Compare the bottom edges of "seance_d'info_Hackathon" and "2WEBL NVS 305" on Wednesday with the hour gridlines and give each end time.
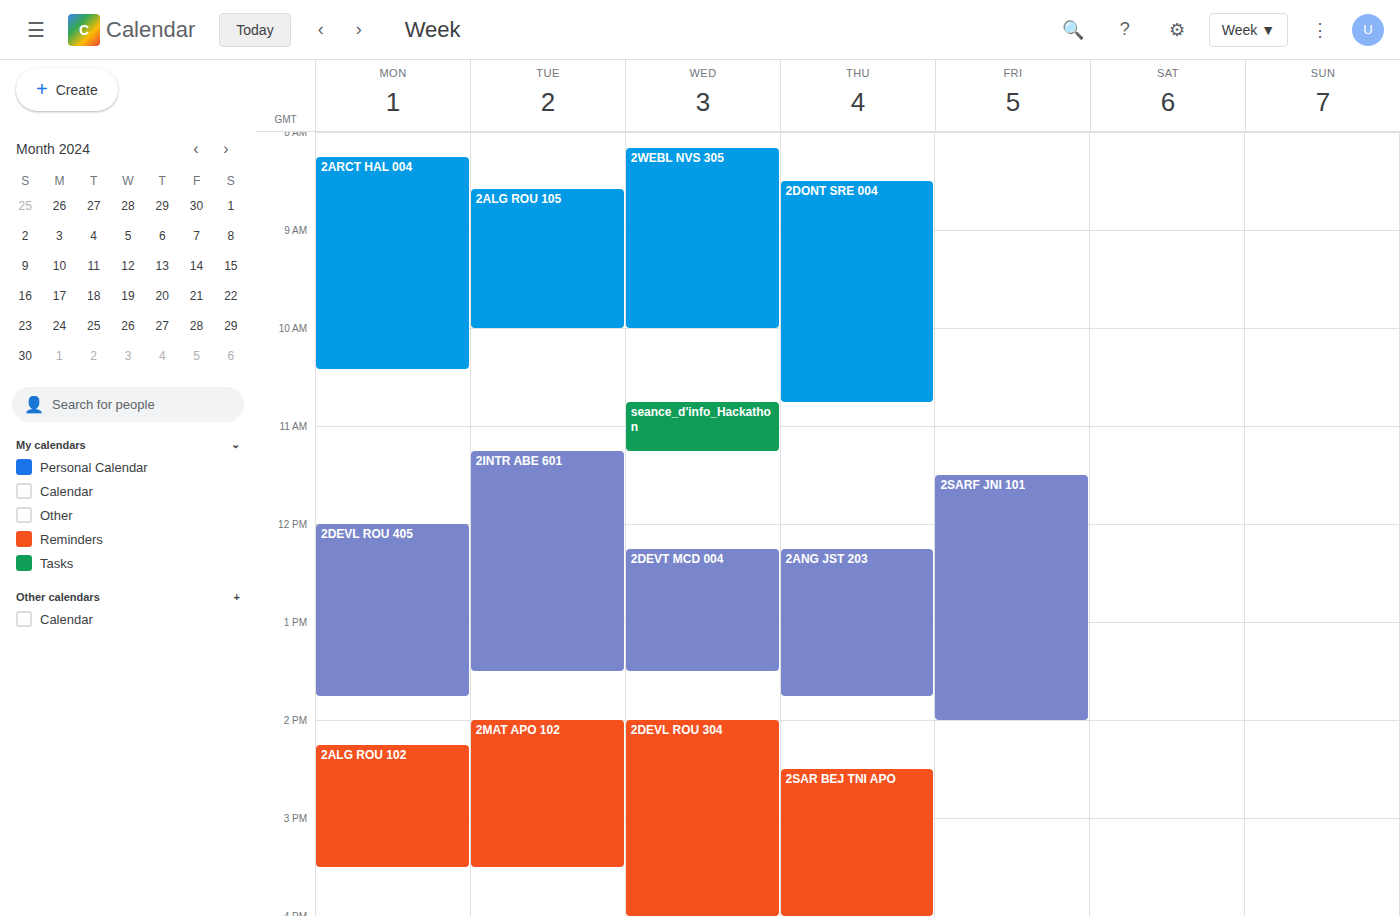
"seance_d'info_Hackathon": 11:15 AM, neither: a quarter of the way from the 11 AM line to the 12 PM line. "2WEBL NVS 305": 10:00 AM, exactly on the 10 AM line.